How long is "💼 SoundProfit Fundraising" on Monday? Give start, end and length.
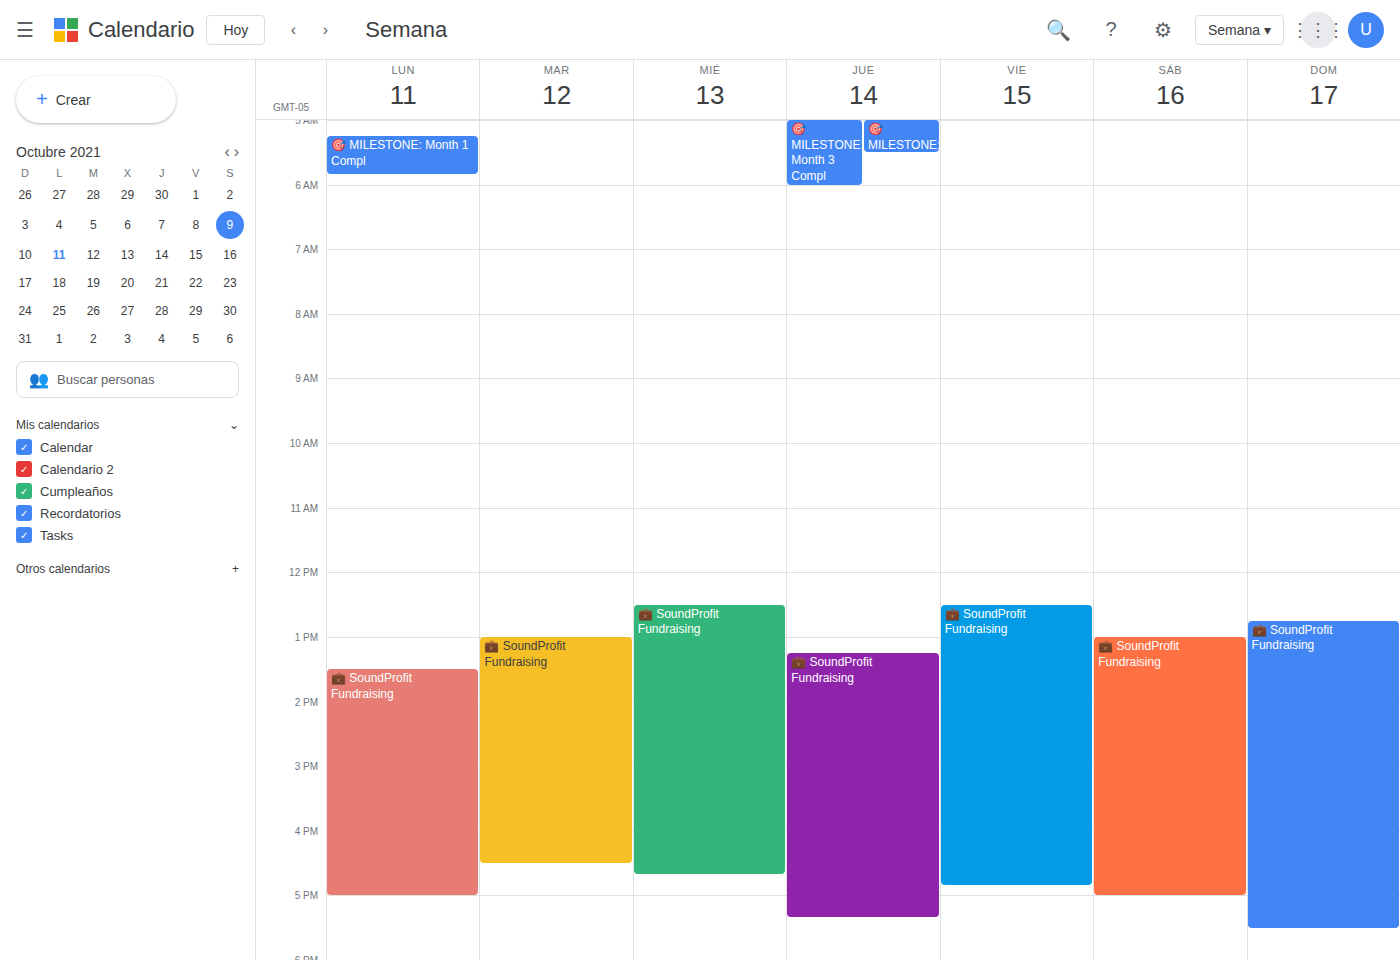
1:30 PM to 5:00 PM, 3 hours 30 minutes